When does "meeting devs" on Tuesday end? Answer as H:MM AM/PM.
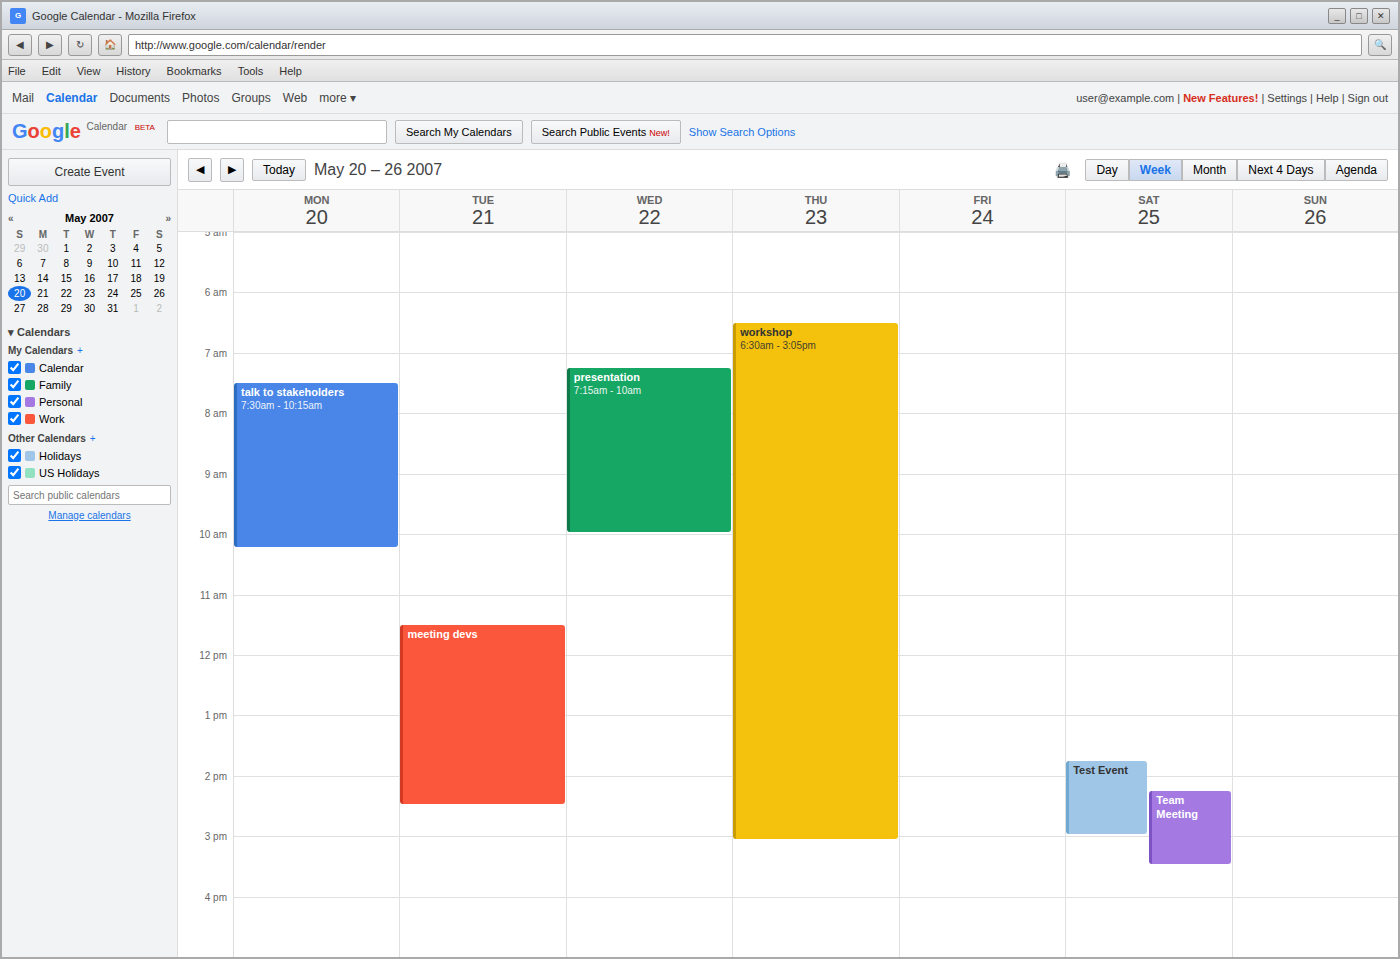
2:30 PM